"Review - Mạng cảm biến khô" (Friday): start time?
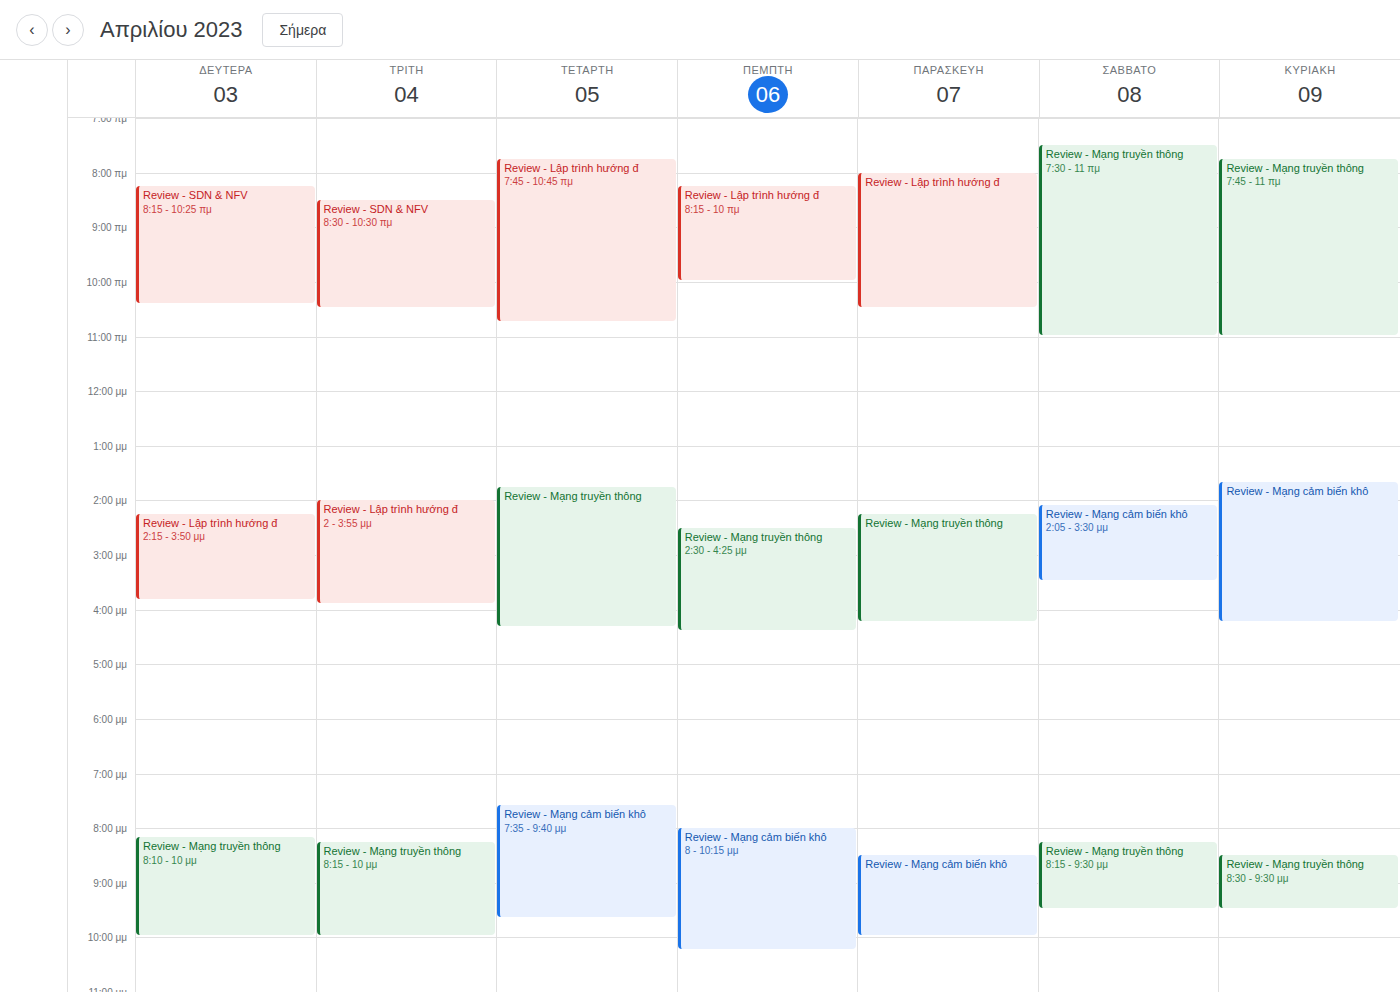
8:30 PM